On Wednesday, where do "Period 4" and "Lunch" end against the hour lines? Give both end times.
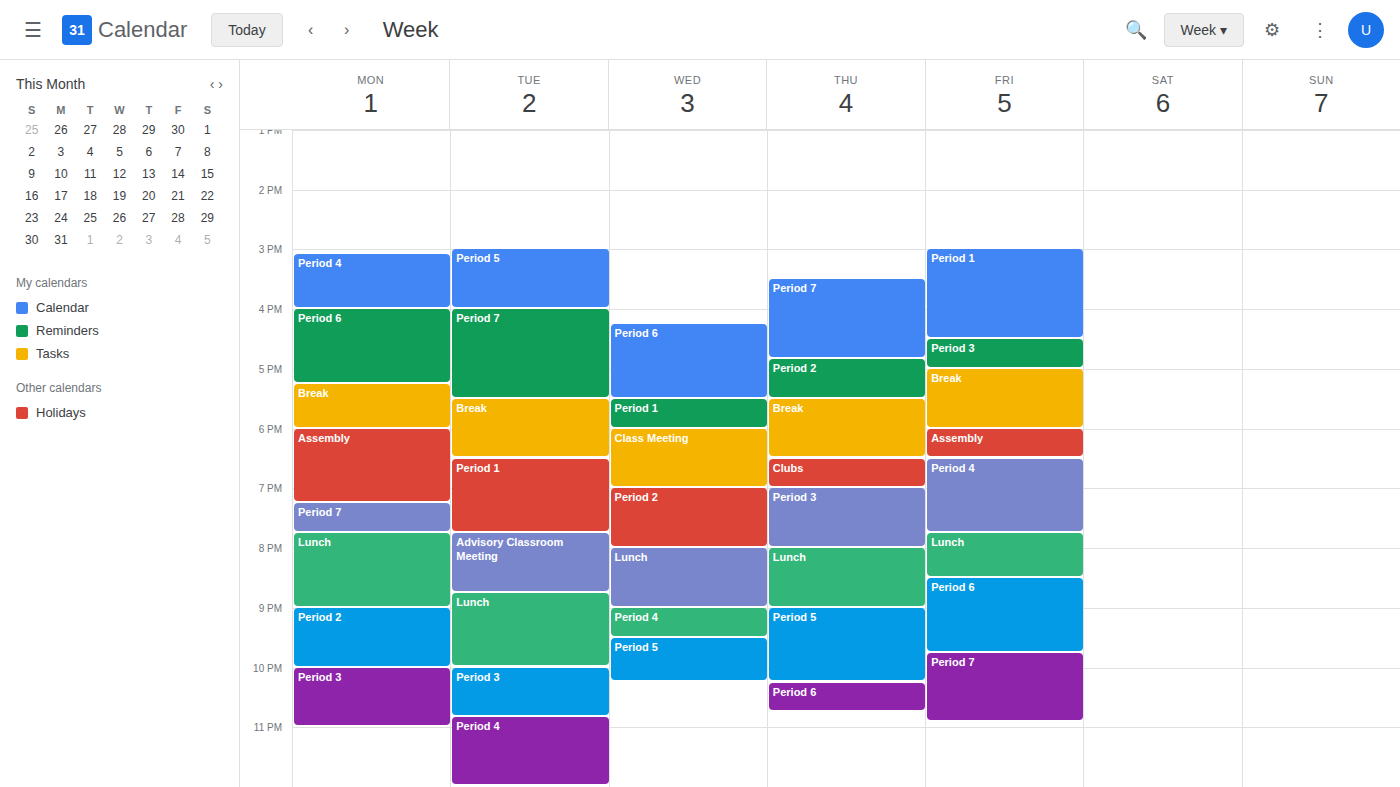
"Period 4": 9:30 PM, halfway between the 9 PM and 10 PM lines. "Lunch": 9:00 PM, exactly on the 9 PM line.